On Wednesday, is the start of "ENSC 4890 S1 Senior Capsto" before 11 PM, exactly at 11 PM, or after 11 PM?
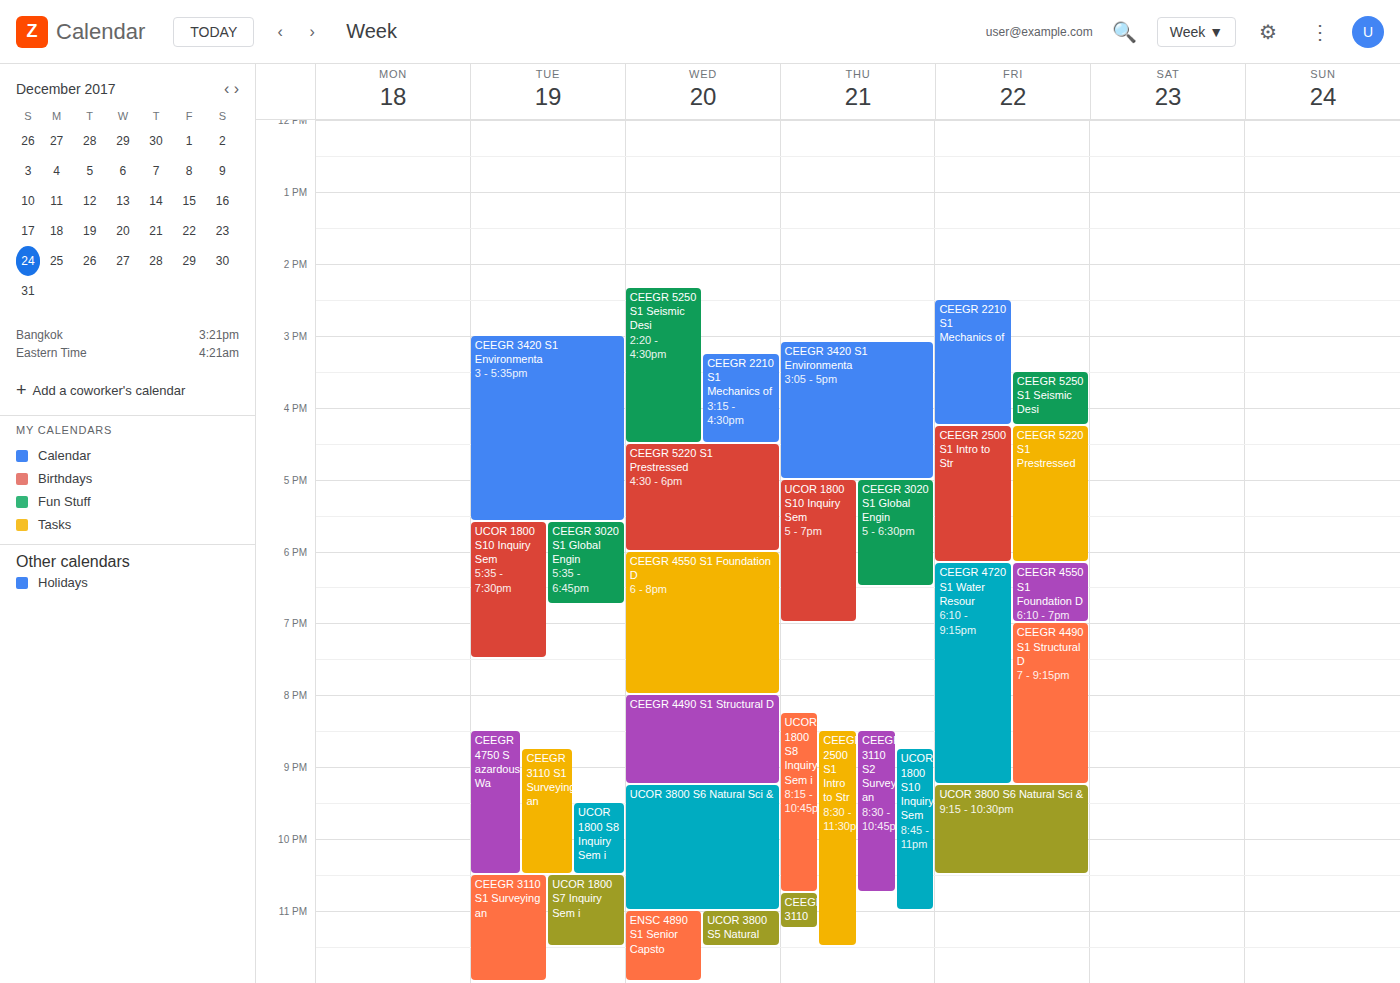
11:00 PM -- exactly at 11 PM, on the 11 PM line.